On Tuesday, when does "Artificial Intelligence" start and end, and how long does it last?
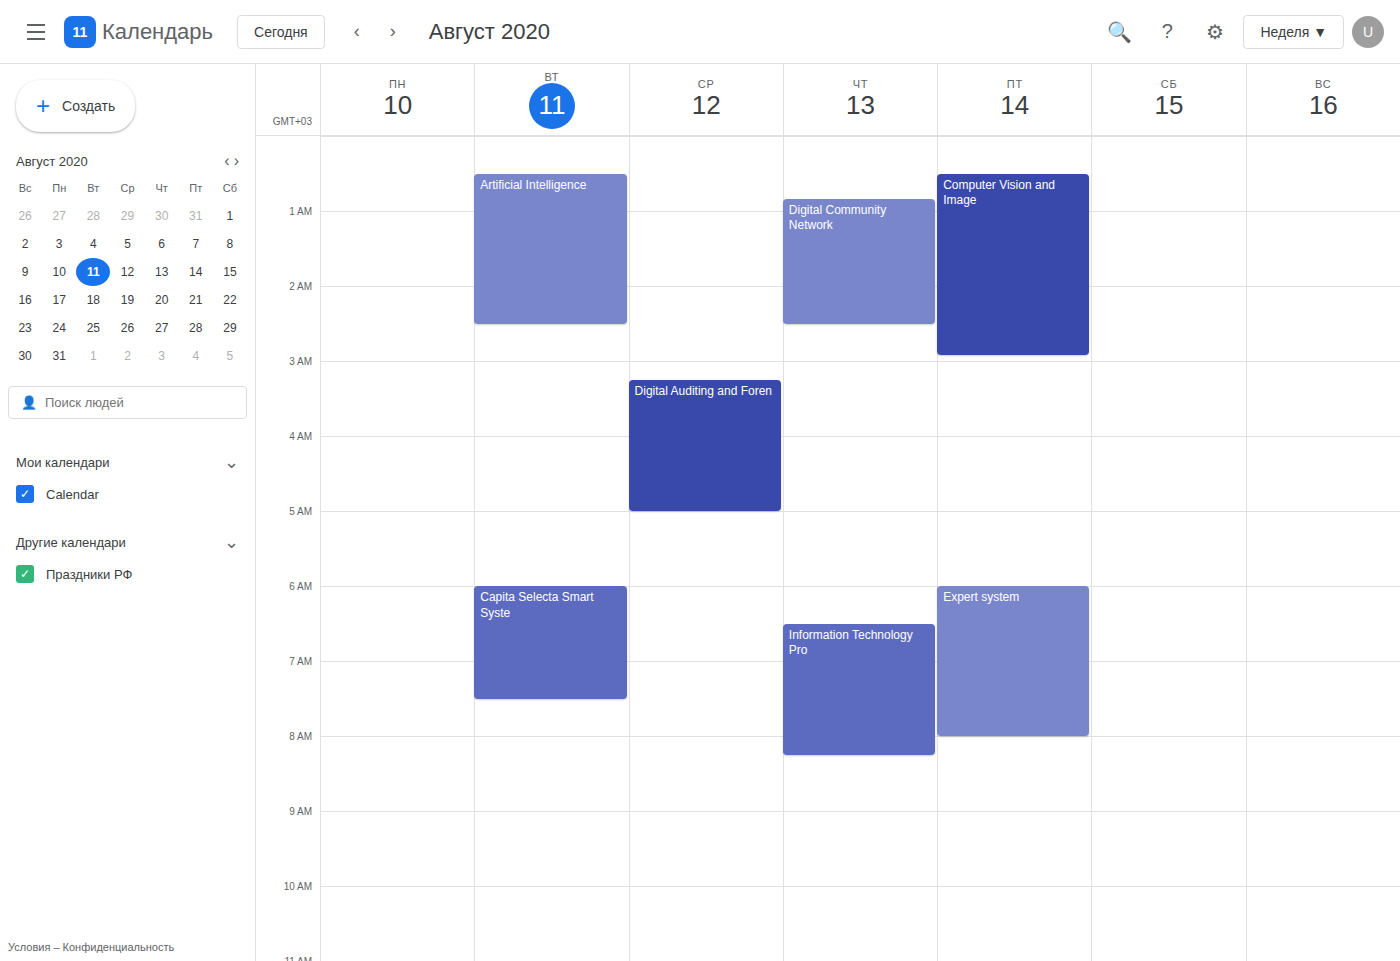
12:30 AM to 2:30 AM, 2 hours